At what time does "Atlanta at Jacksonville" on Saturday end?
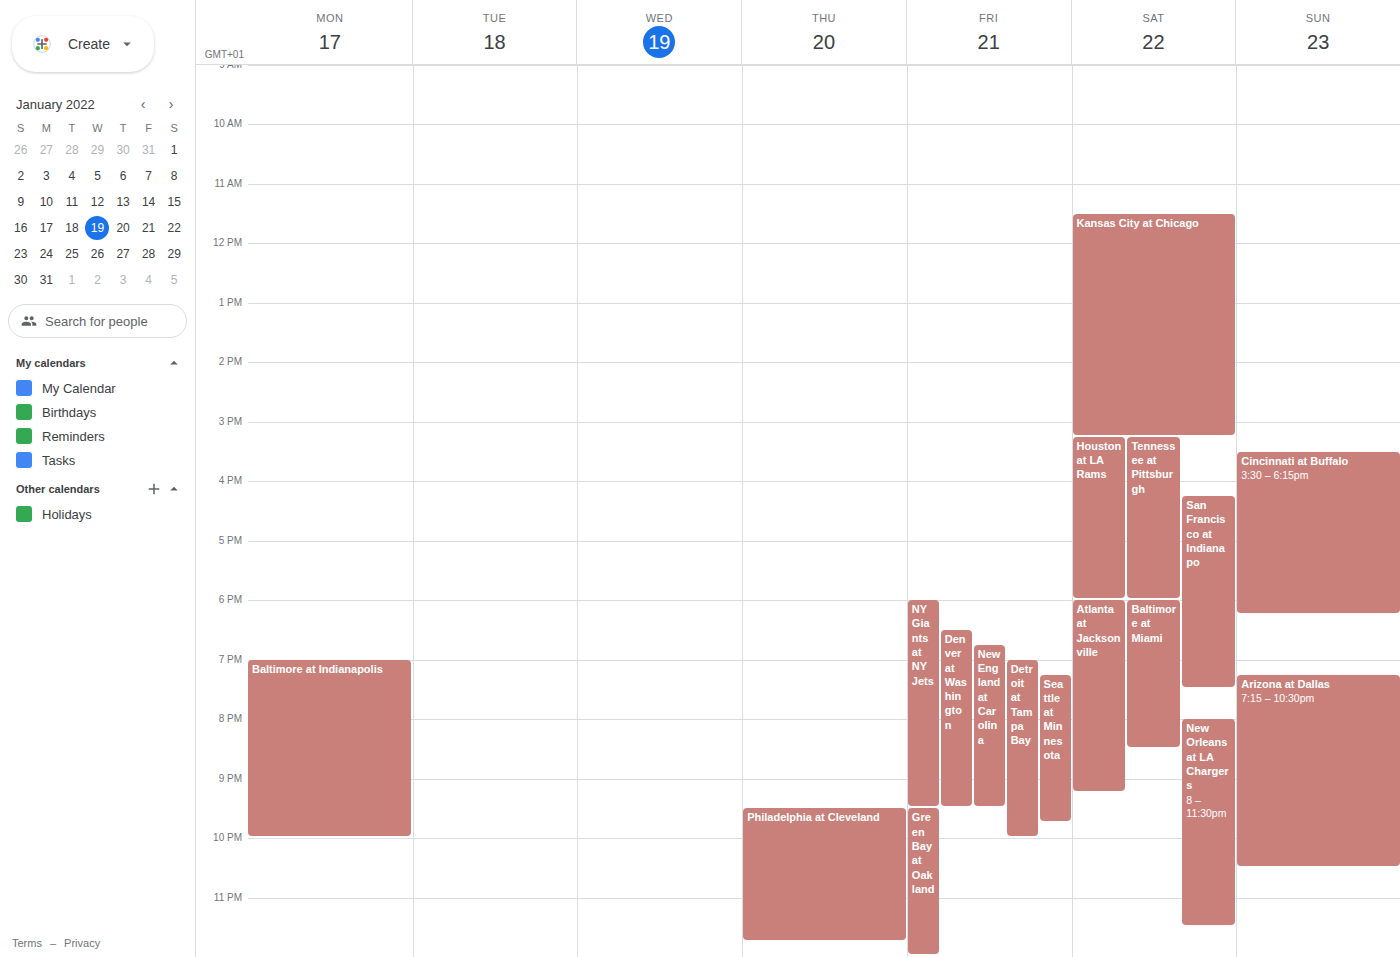
9:15 PM